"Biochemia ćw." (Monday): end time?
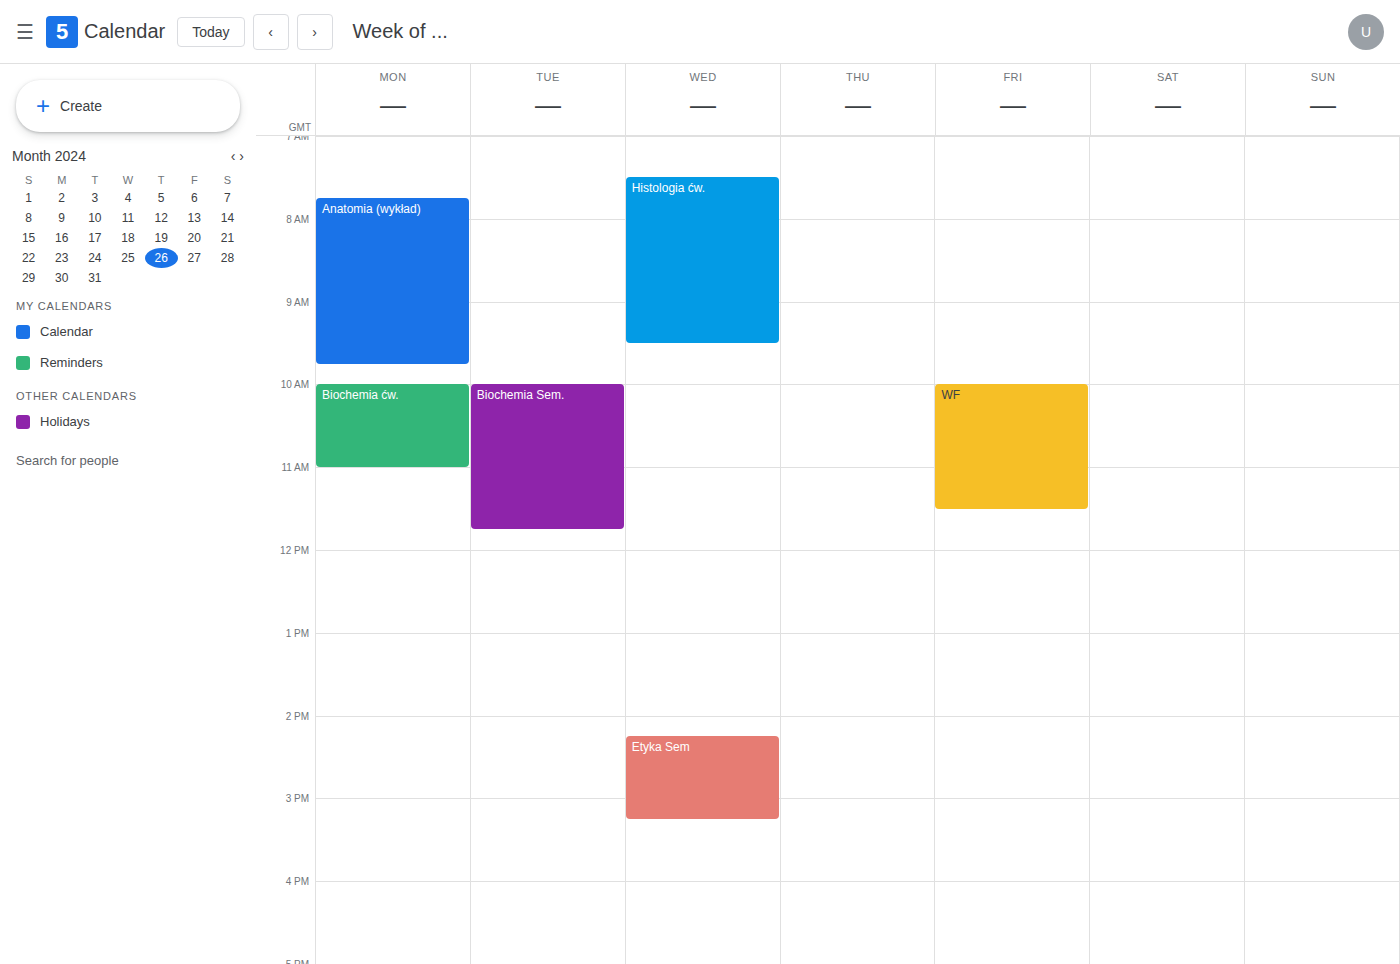
11:00 AM